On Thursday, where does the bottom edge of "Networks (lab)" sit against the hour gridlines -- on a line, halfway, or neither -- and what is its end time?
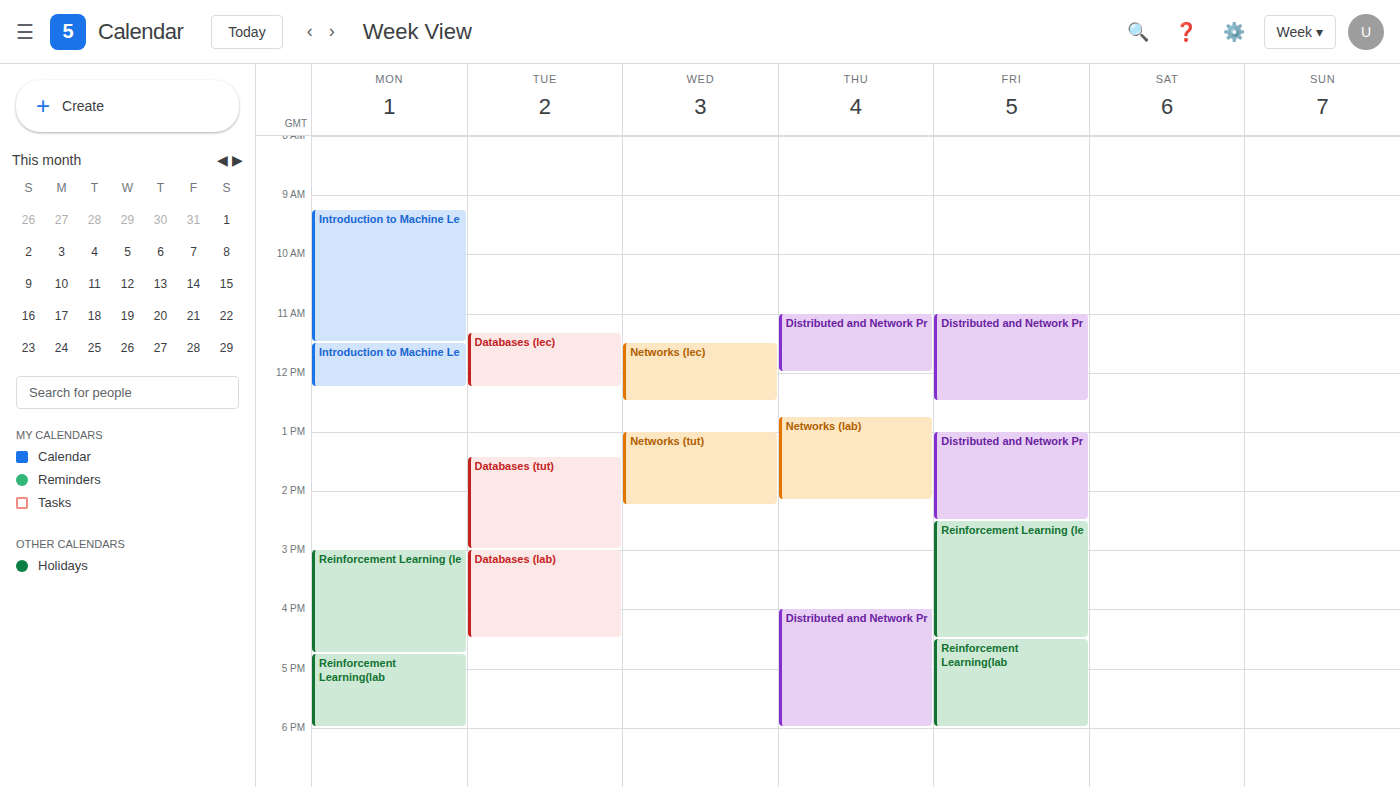
2:10 PM -- neither: 10 minutes below the 2 PM line and 50 minutes above the 3 PM line.